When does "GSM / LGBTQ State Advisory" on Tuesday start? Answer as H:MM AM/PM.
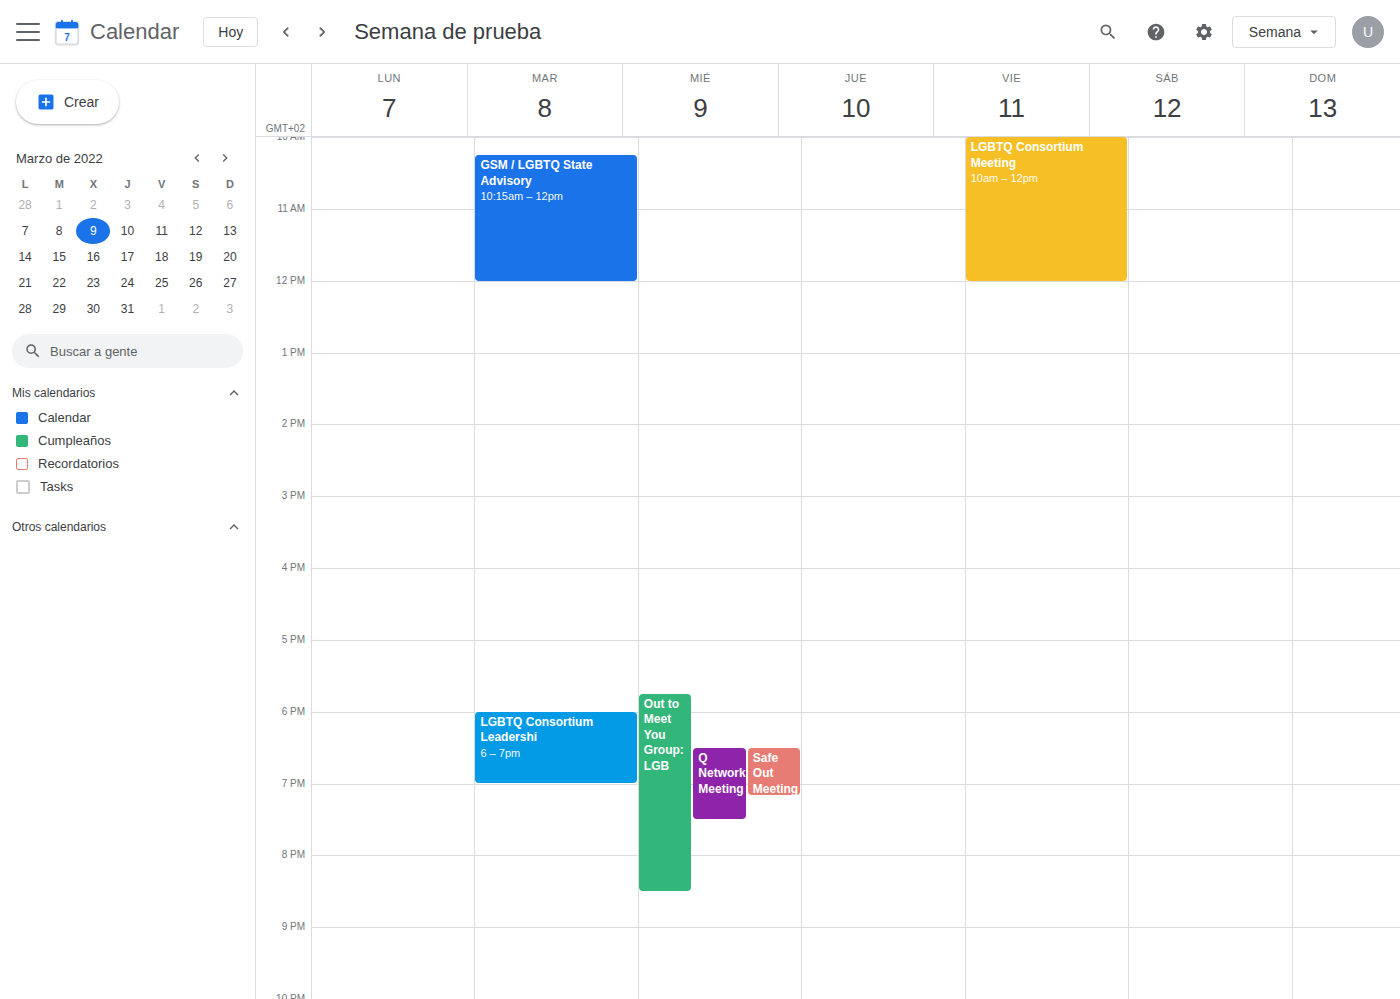
10:15 AM